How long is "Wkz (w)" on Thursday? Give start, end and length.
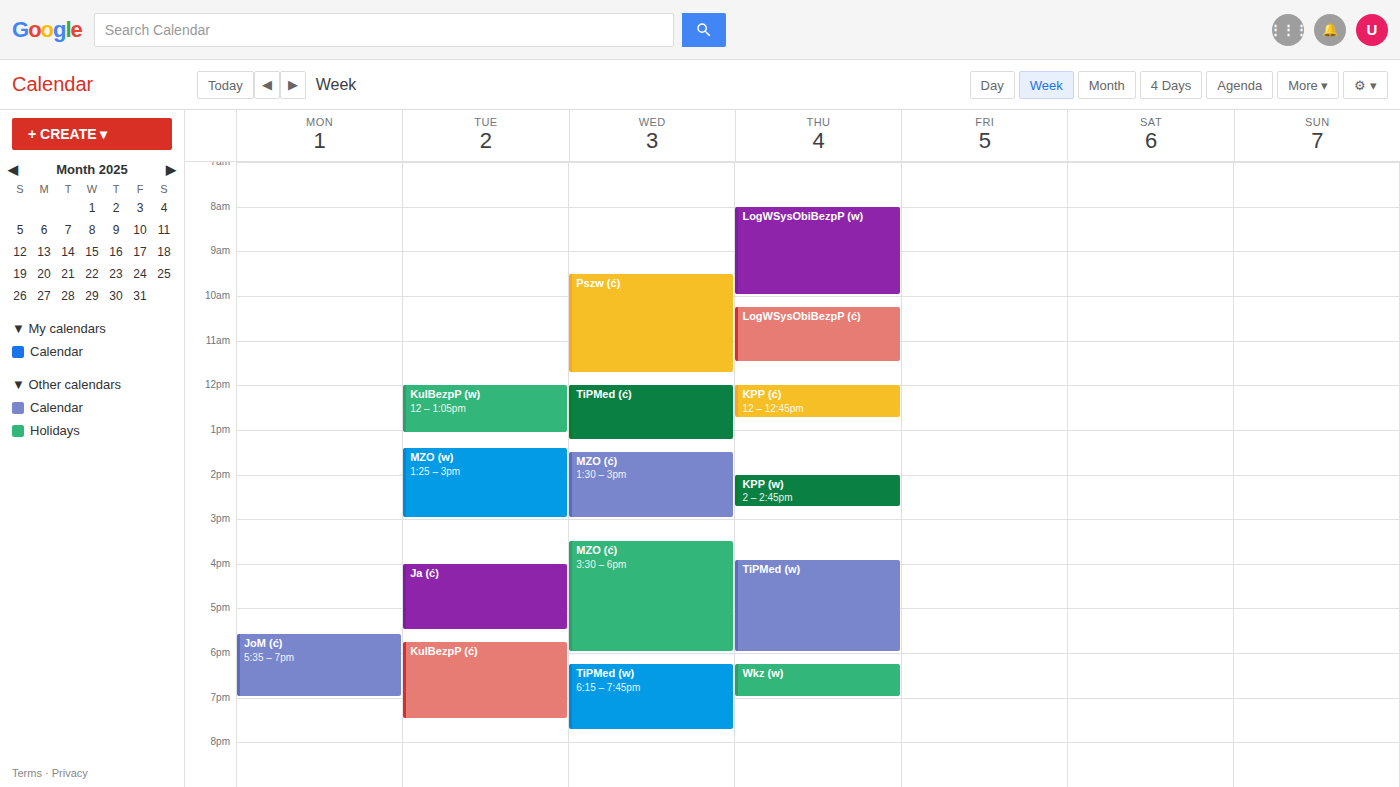
6:15 PM to 7:00 PM, 45 minutes